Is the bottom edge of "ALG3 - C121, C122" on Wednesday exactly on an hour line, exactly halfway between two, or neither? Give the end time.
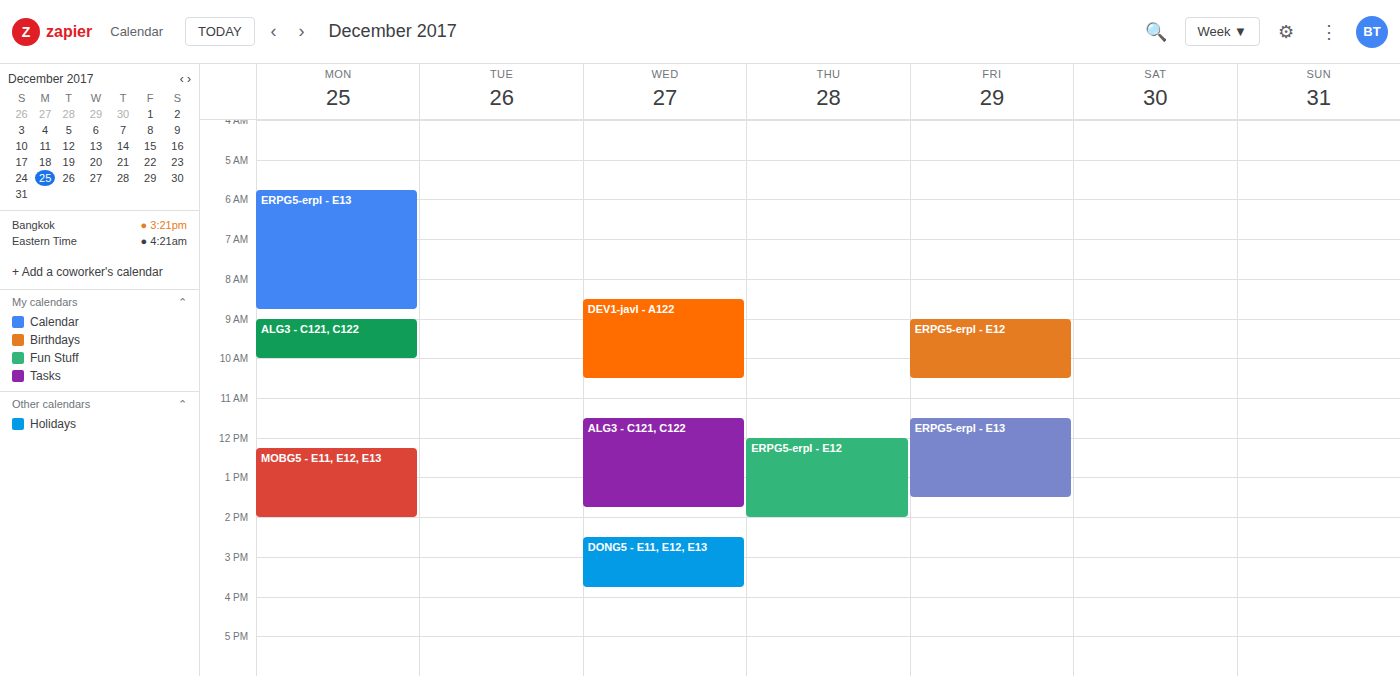
1:45 PM -- neither: three quarters of the way from the 1 PM line to the 2 PM line.